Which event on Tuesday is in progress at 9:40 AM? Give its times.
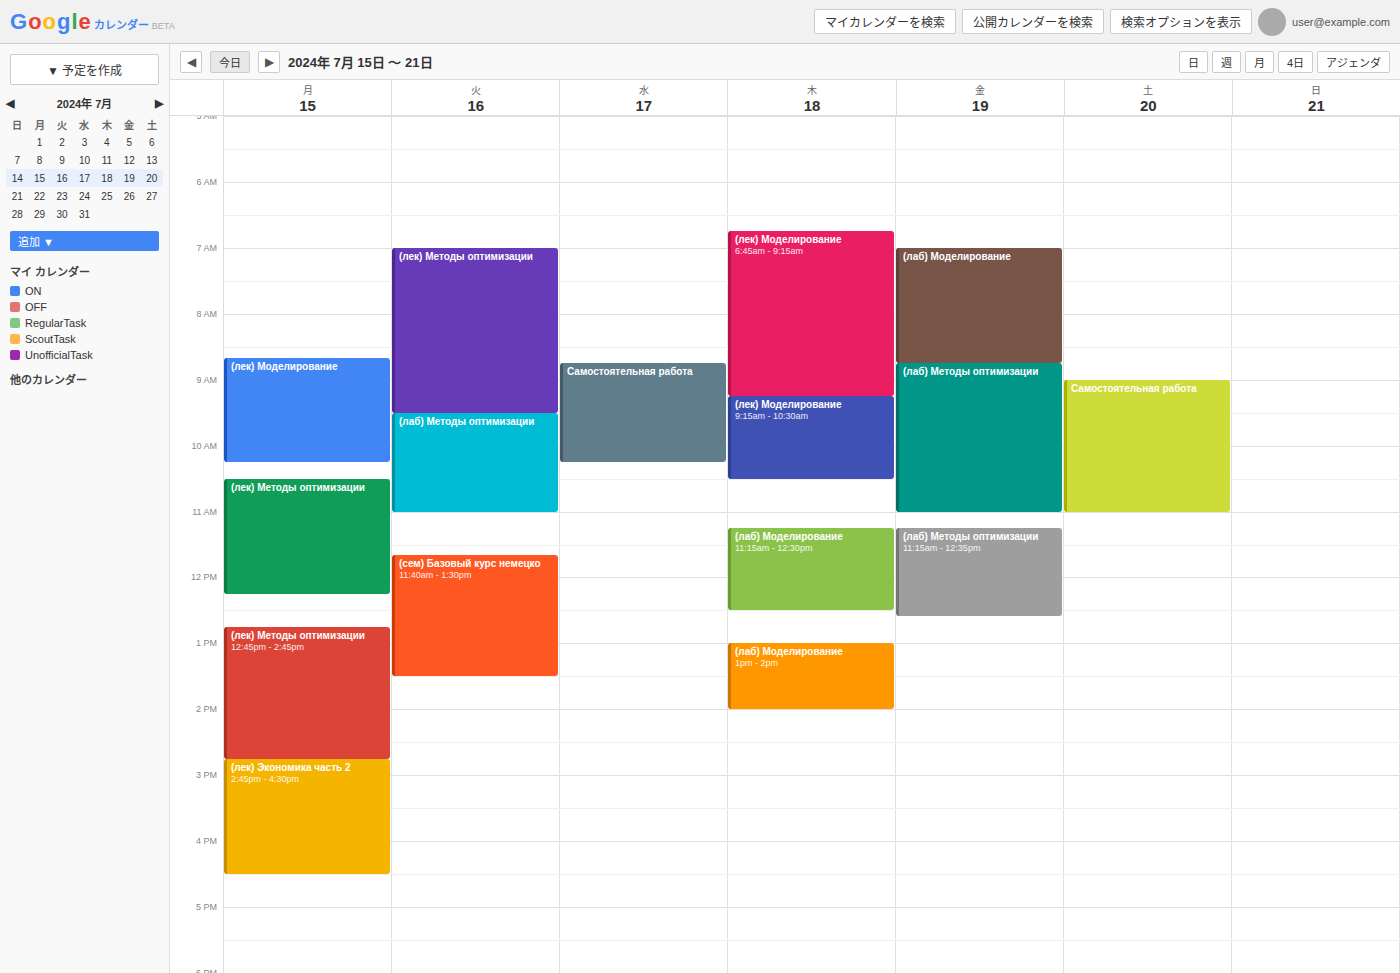
"(лаб) Методы оптимизации", 9:30 AM to 11:00 AM